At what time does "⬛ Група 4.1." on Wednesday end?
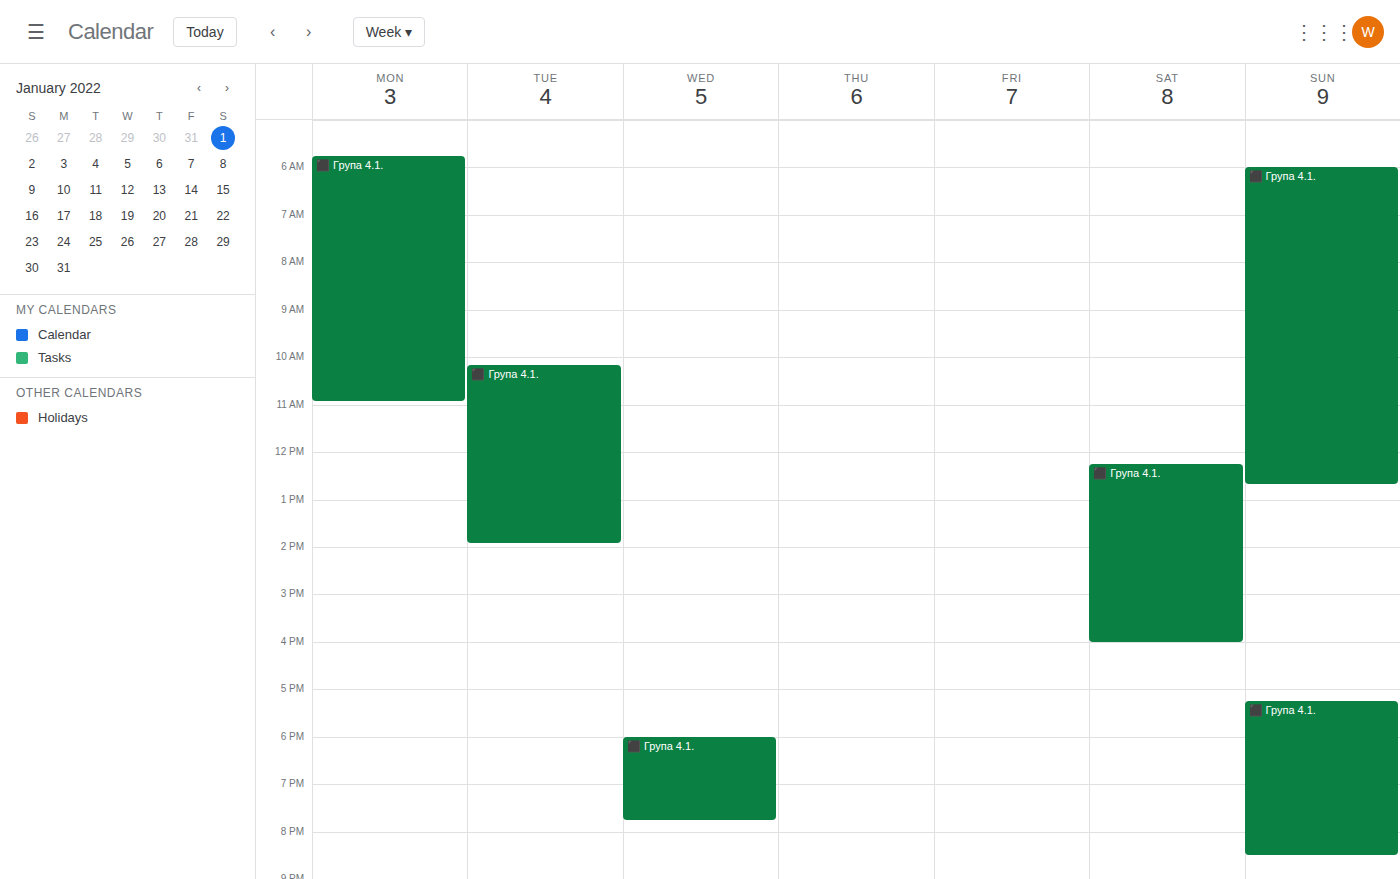
7:45 PM